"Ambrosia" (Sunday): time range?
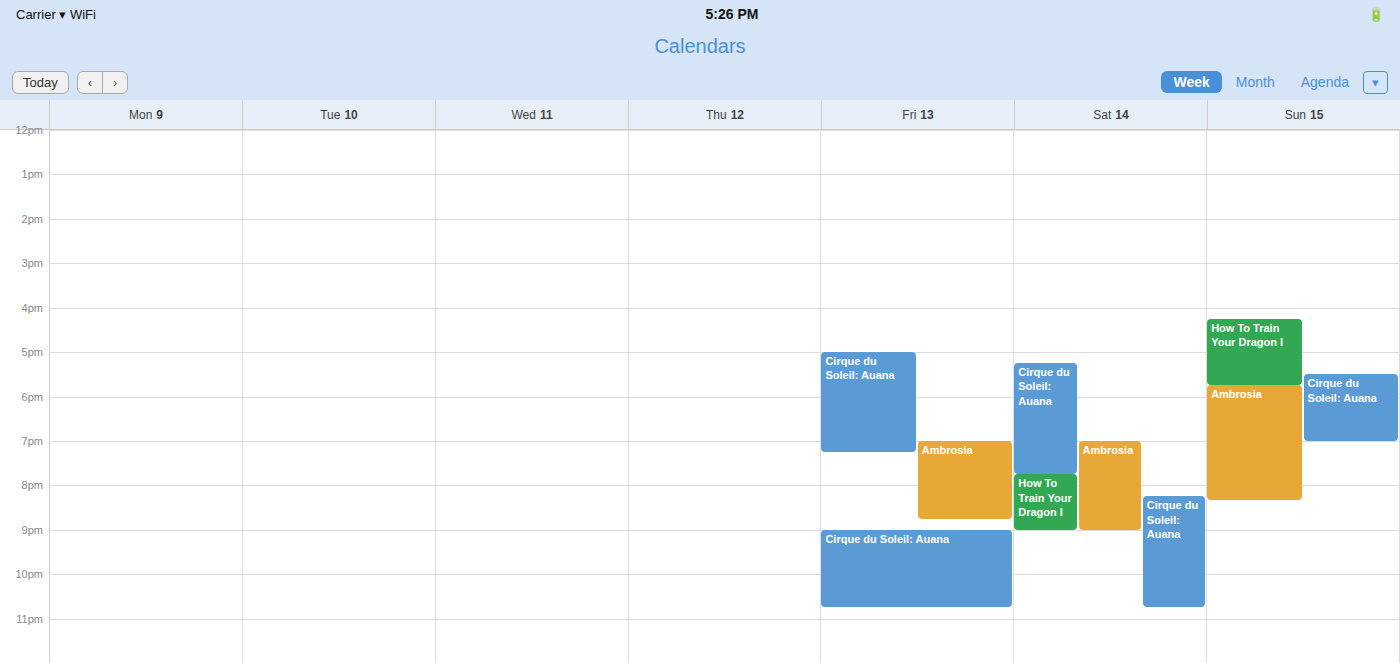
5:45 PM to 8:20 PM